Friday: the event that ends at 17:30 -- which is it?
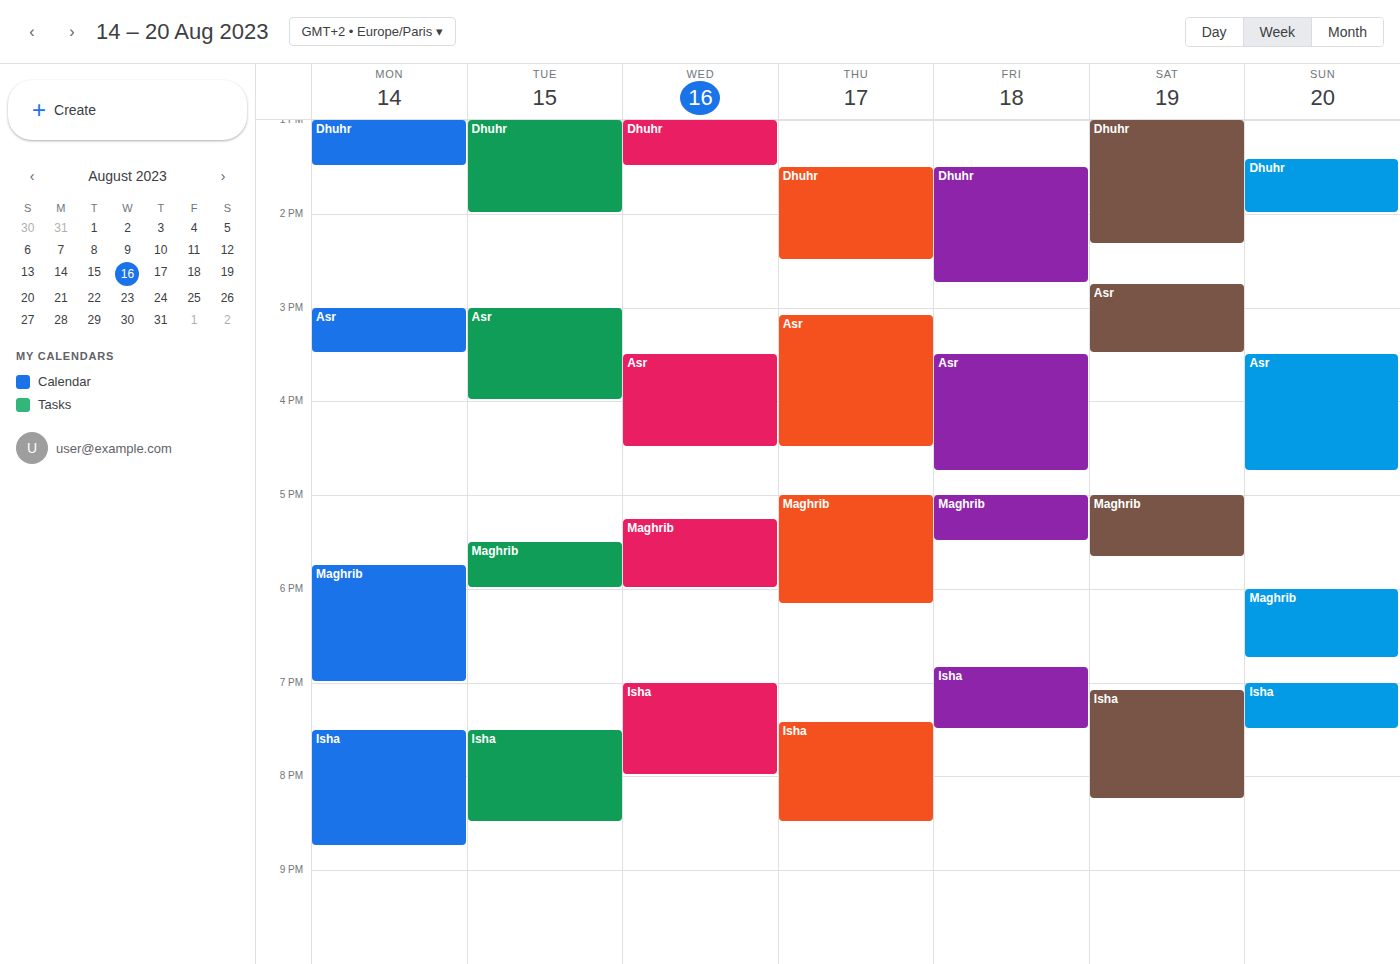
"Maghrib"